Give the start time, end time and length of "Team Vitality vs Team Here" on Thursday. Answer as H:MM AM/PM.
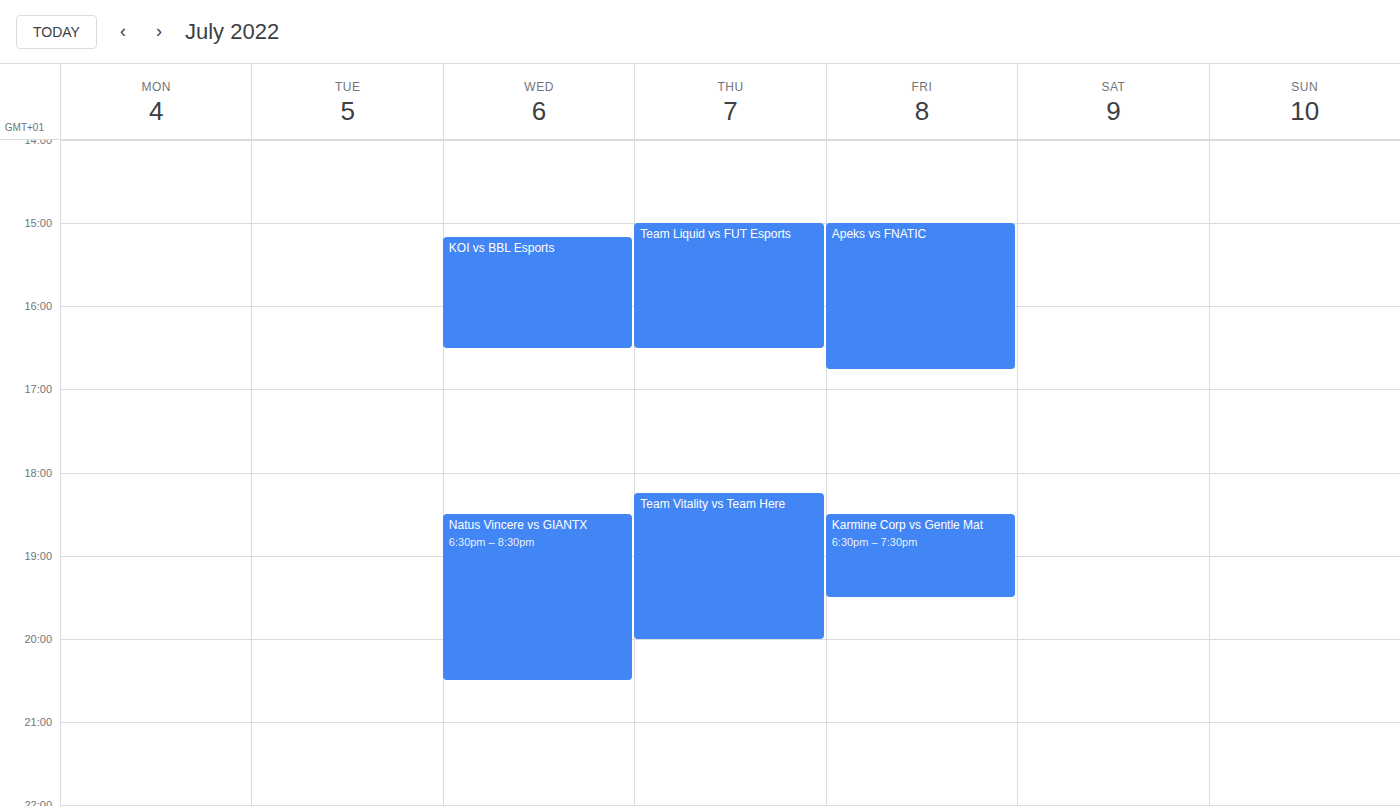
6:15 PM to 8:00 PM, 1 hour 45 minutes